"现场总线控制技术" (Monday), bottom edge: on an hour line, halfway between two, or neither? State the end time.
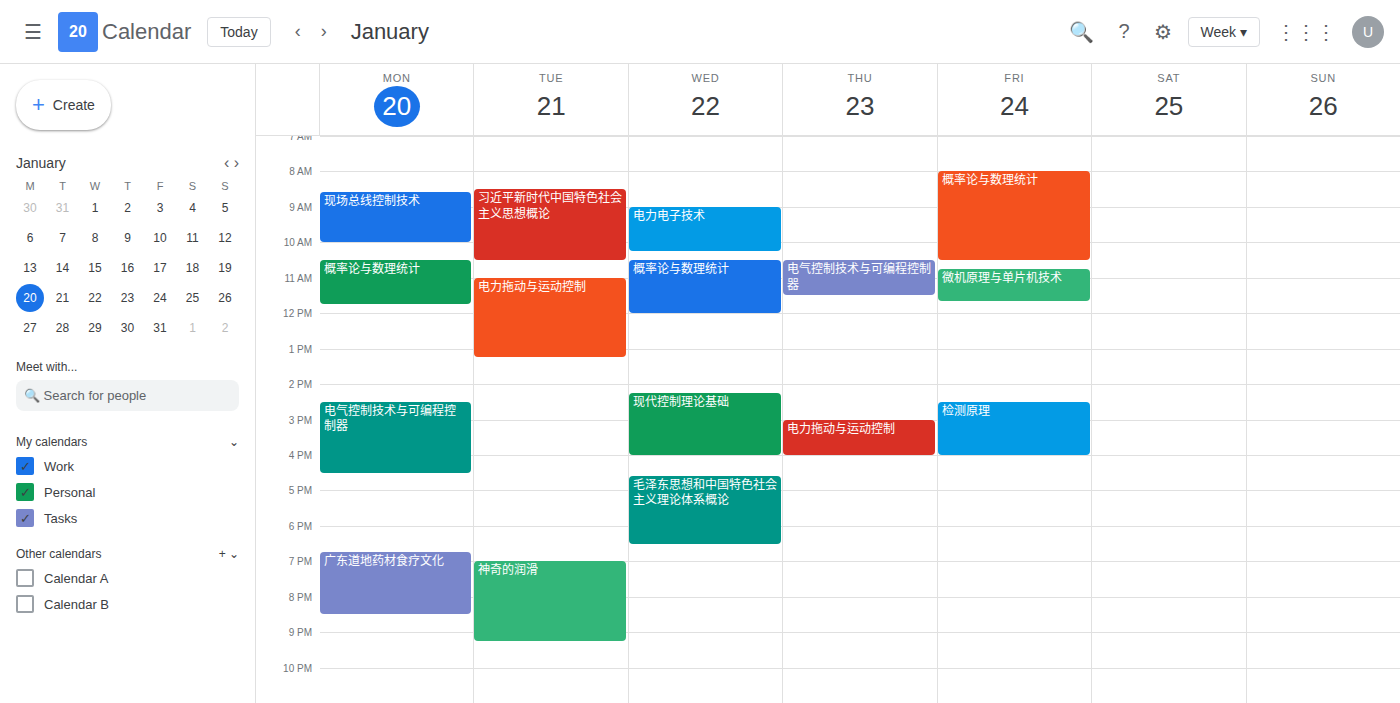
10:00 AM -- exactly on the 10 AM line.